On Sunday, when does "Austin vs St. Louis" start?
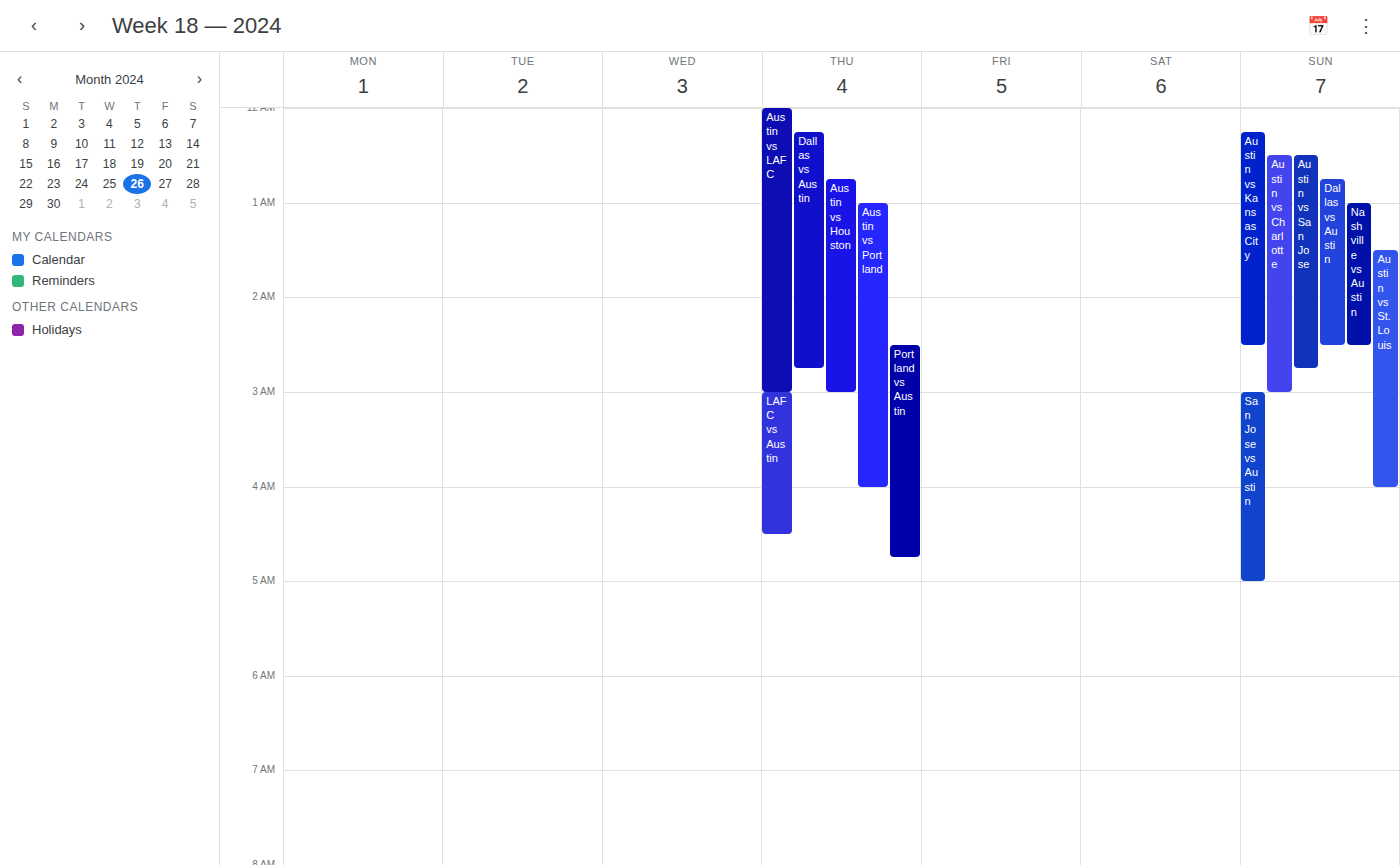
1:30 AM